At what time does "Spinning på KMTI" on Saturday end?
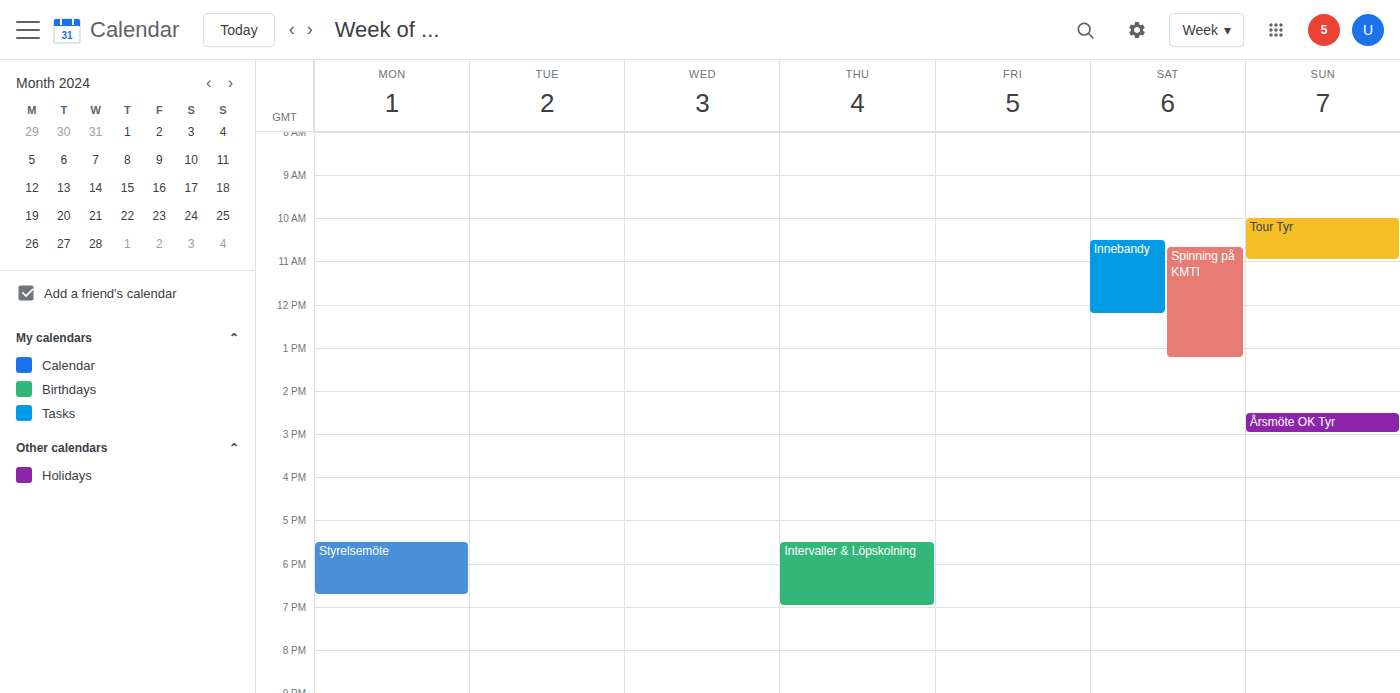
1:15 PM